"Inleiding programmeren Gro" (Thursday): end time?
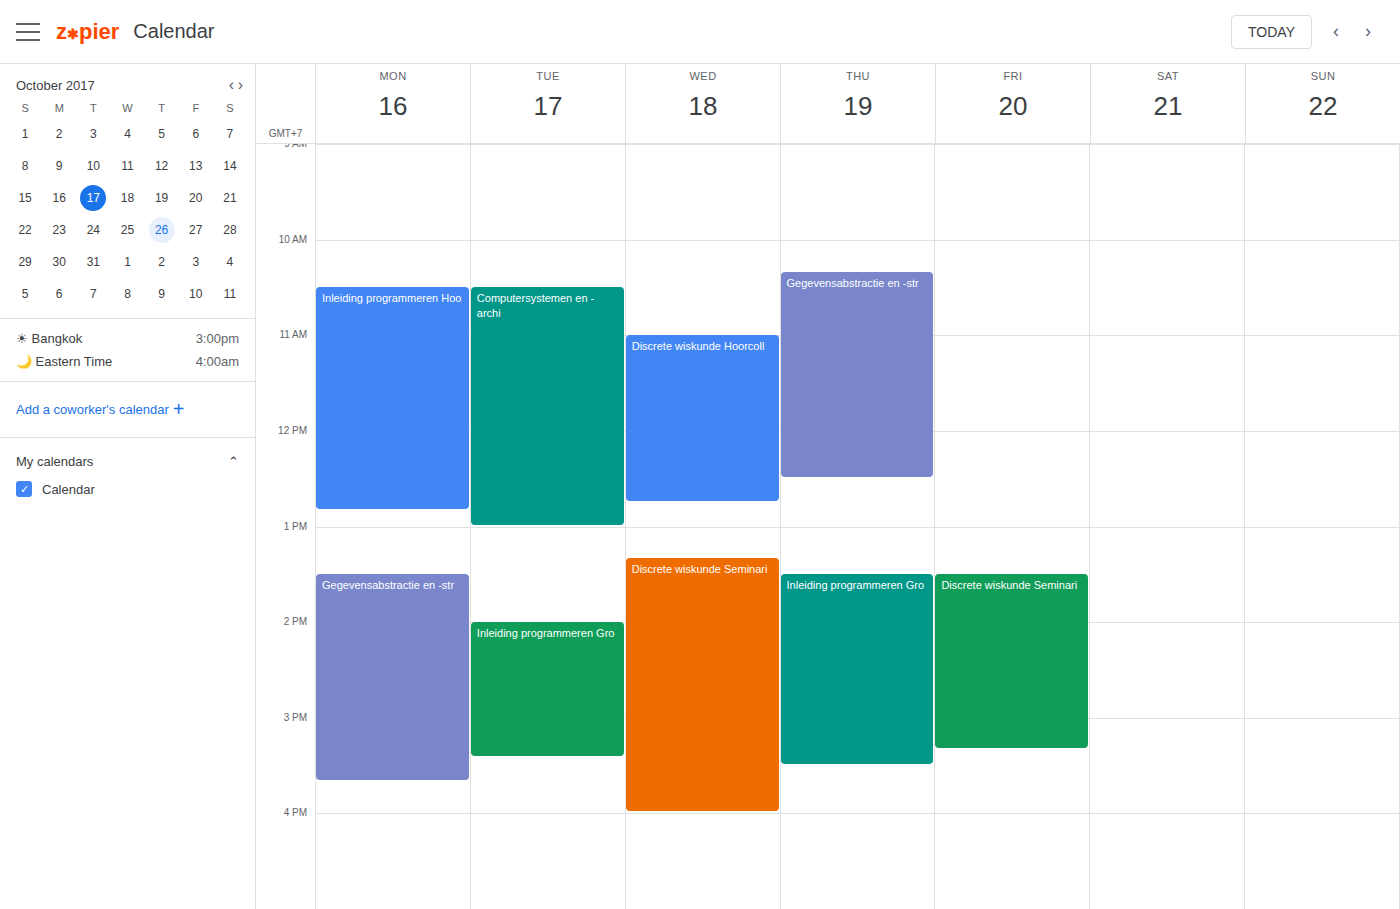
3:30 PM